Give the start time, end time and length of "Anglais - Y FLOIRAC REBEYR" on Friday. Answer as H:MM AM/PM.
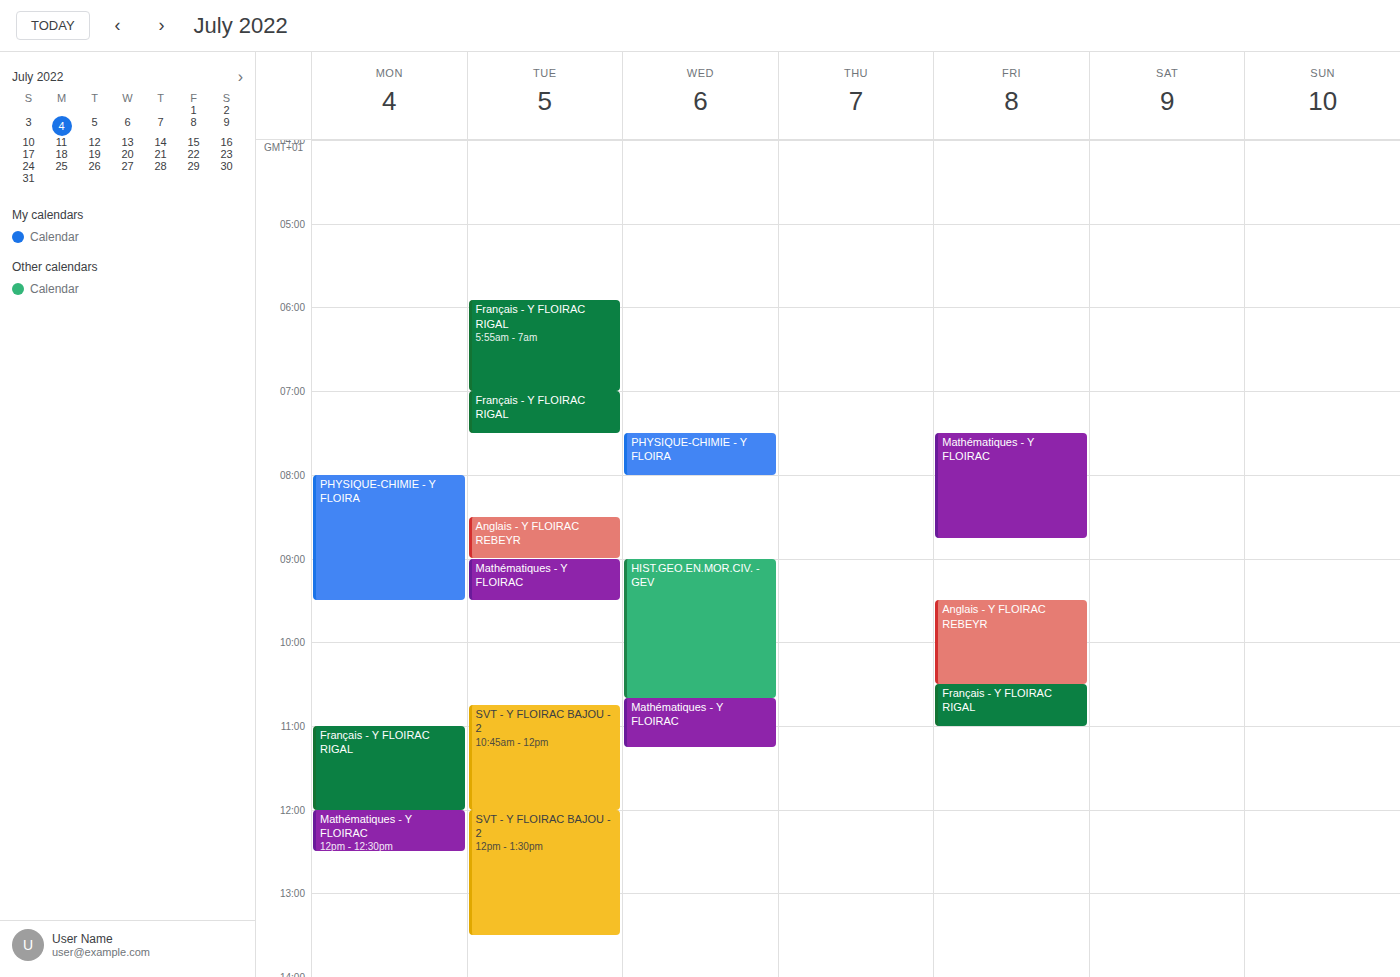
9:30 AM to 10:30 AM, 1 hour